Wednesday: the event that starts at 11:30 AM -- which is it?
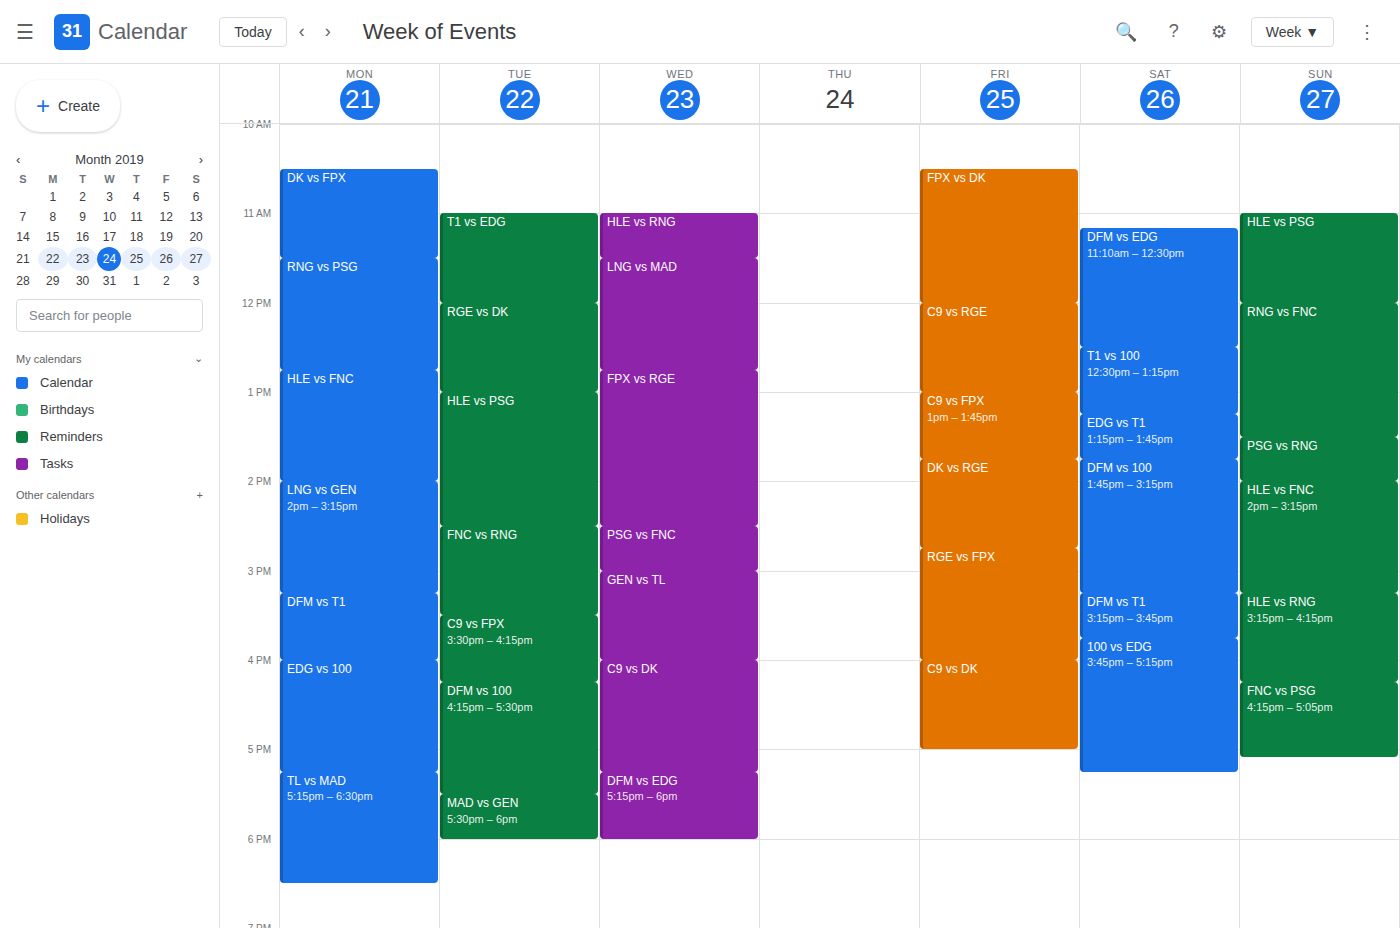
"LNG vs MAD"